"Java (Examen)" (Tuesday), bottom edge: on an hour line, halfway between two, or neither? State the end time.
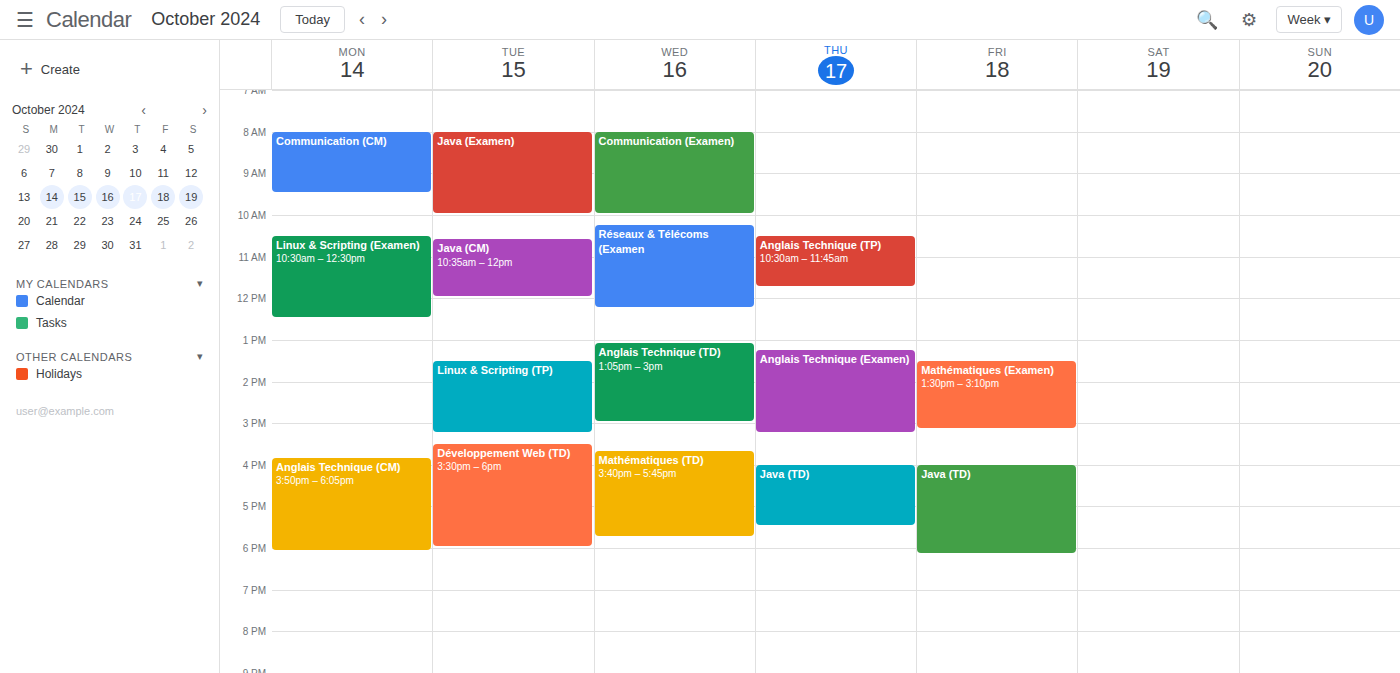
10:00 AM -- exactly on the 10 AM line.